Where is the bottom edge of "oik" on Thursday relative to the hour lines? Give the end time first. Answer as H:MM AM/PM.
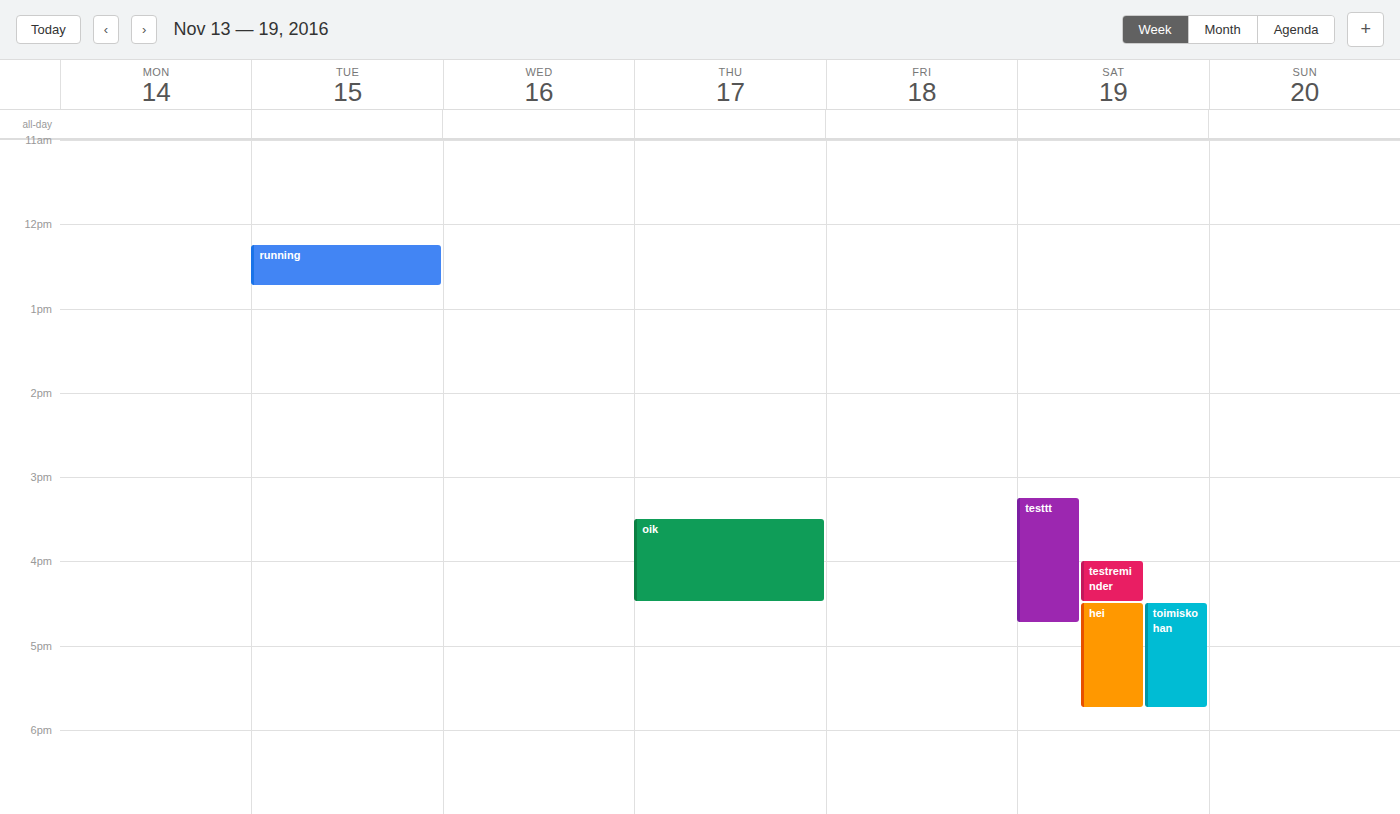
4:30 PM -- halfway between the 4 PM and 5 PM lines.